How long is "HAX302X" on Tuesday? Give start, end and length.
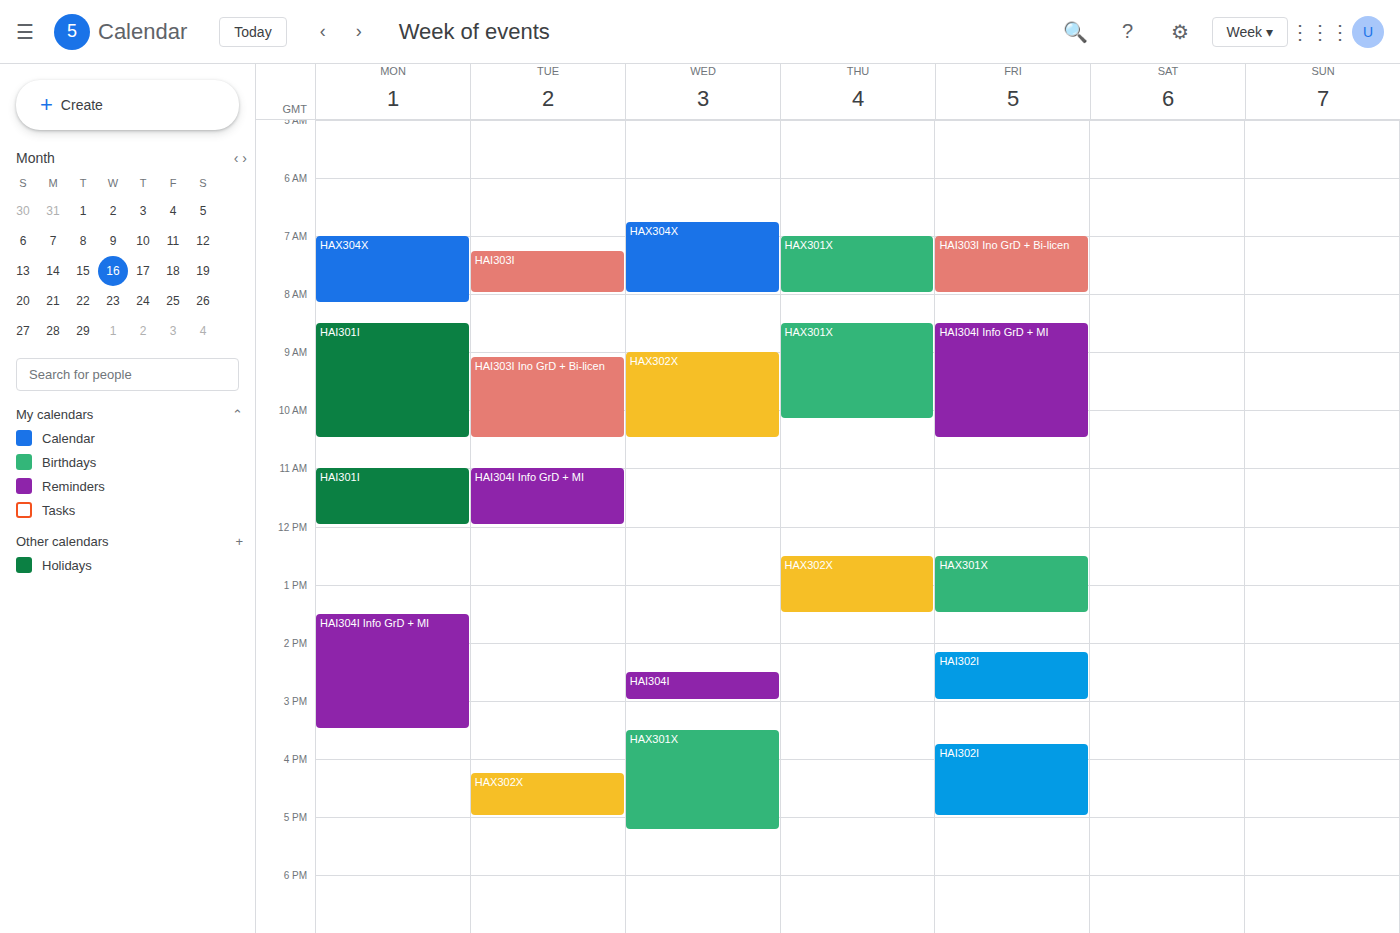
4:15 PM to 5:00 PM, 45 minutes